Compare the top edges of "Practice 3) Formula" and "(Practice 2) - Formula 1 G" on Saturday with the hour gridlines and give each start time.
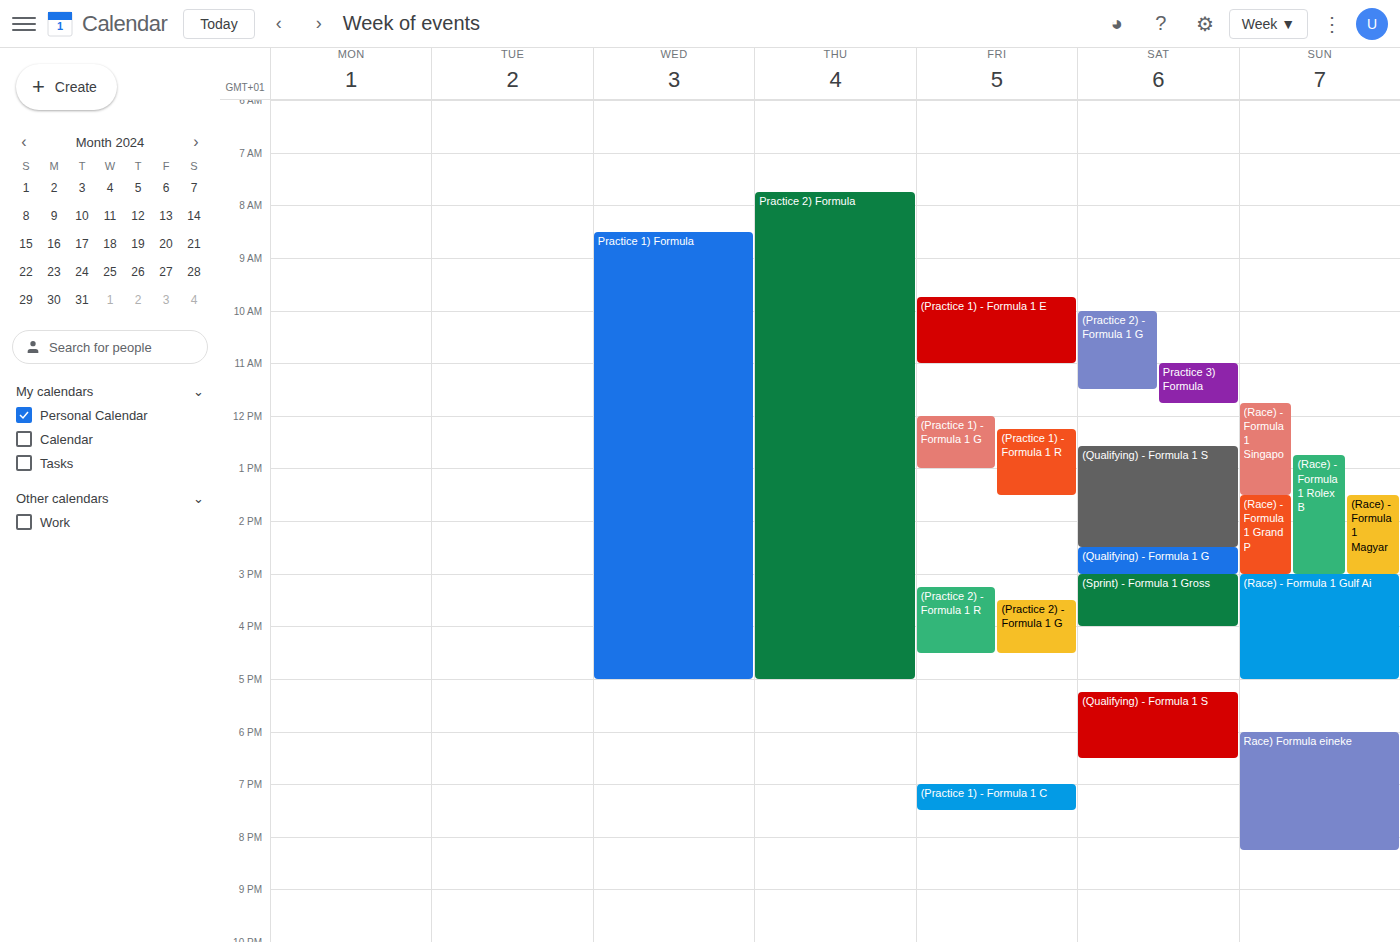
"Practice 3) Formula": 11:00 AM, exactly on the 11 AM line. "(Practice 2) - Formula 1 G": 10:00 AM, exactly on the 10 AM line.